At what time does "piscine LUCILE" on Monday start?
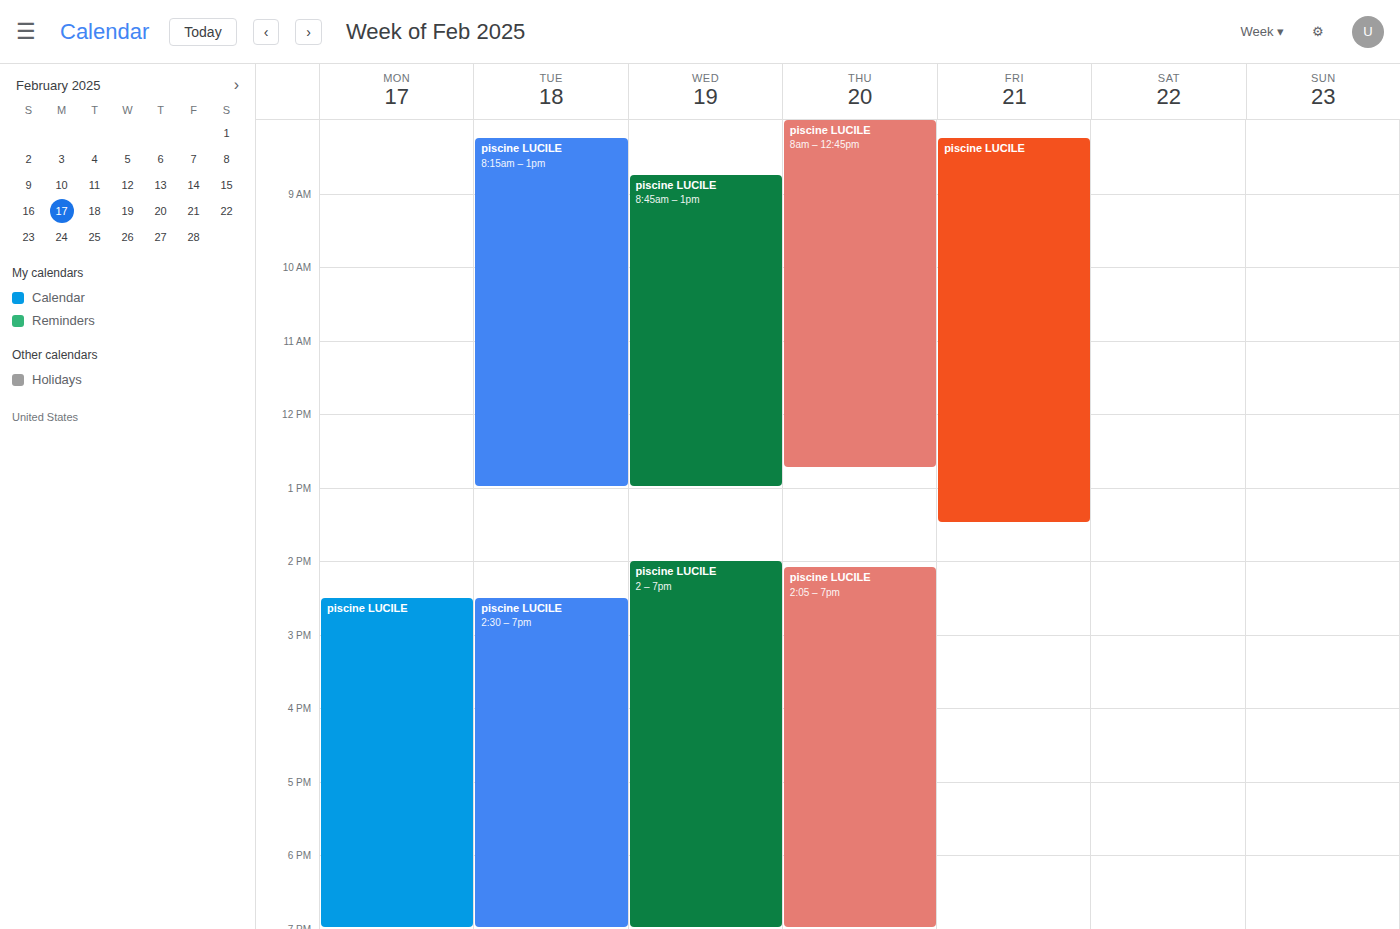
2:30 PM